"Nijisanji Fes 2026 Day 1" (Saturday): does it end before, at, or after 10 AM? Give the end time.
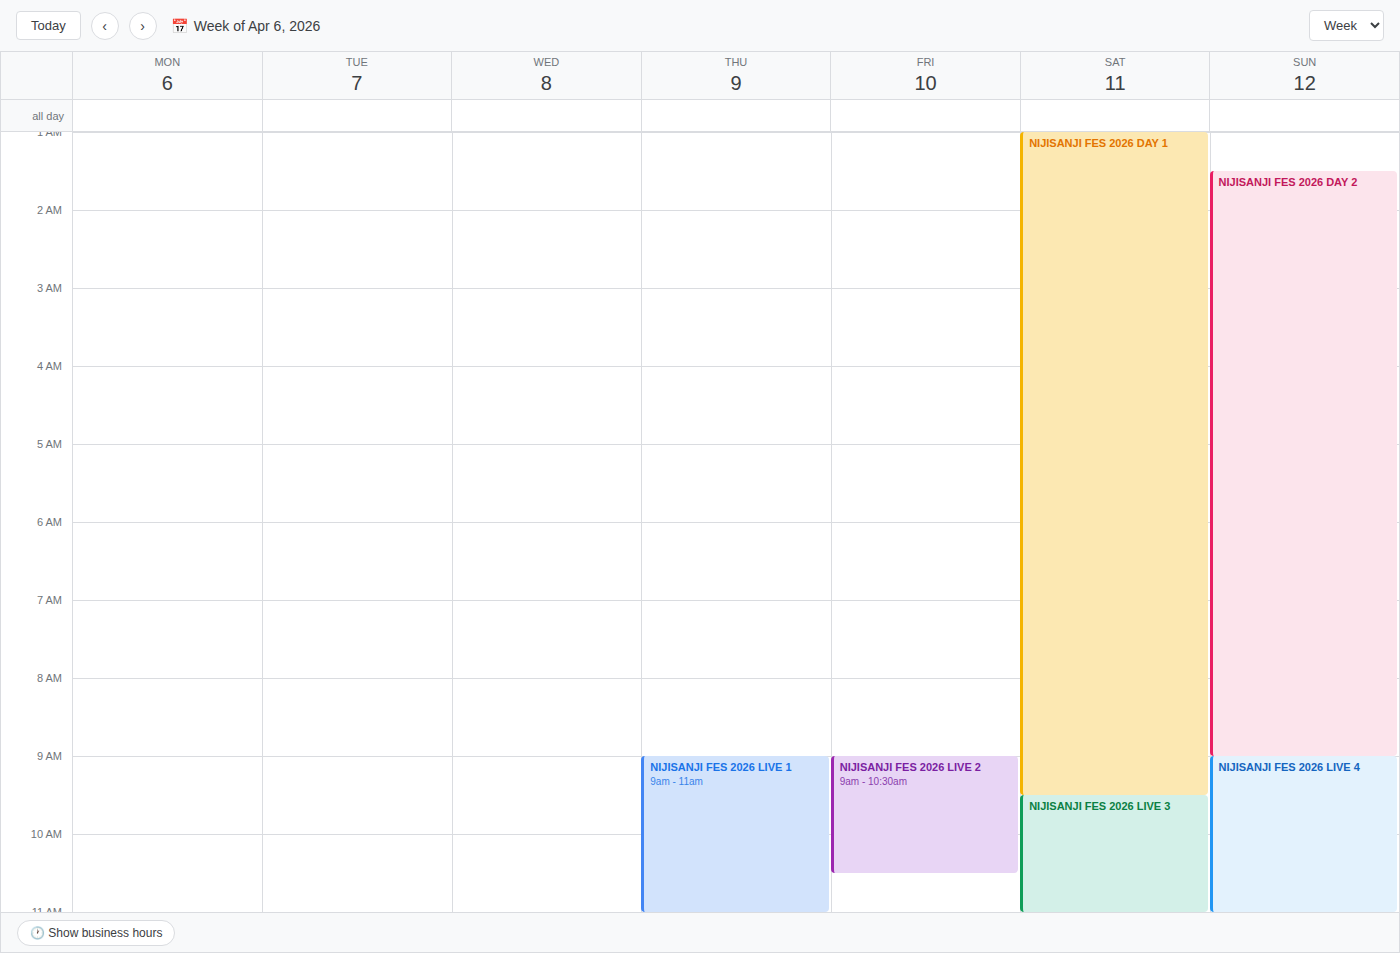
9:30 AM -- before 10 AM, 30 minutes above the 10 AM line.